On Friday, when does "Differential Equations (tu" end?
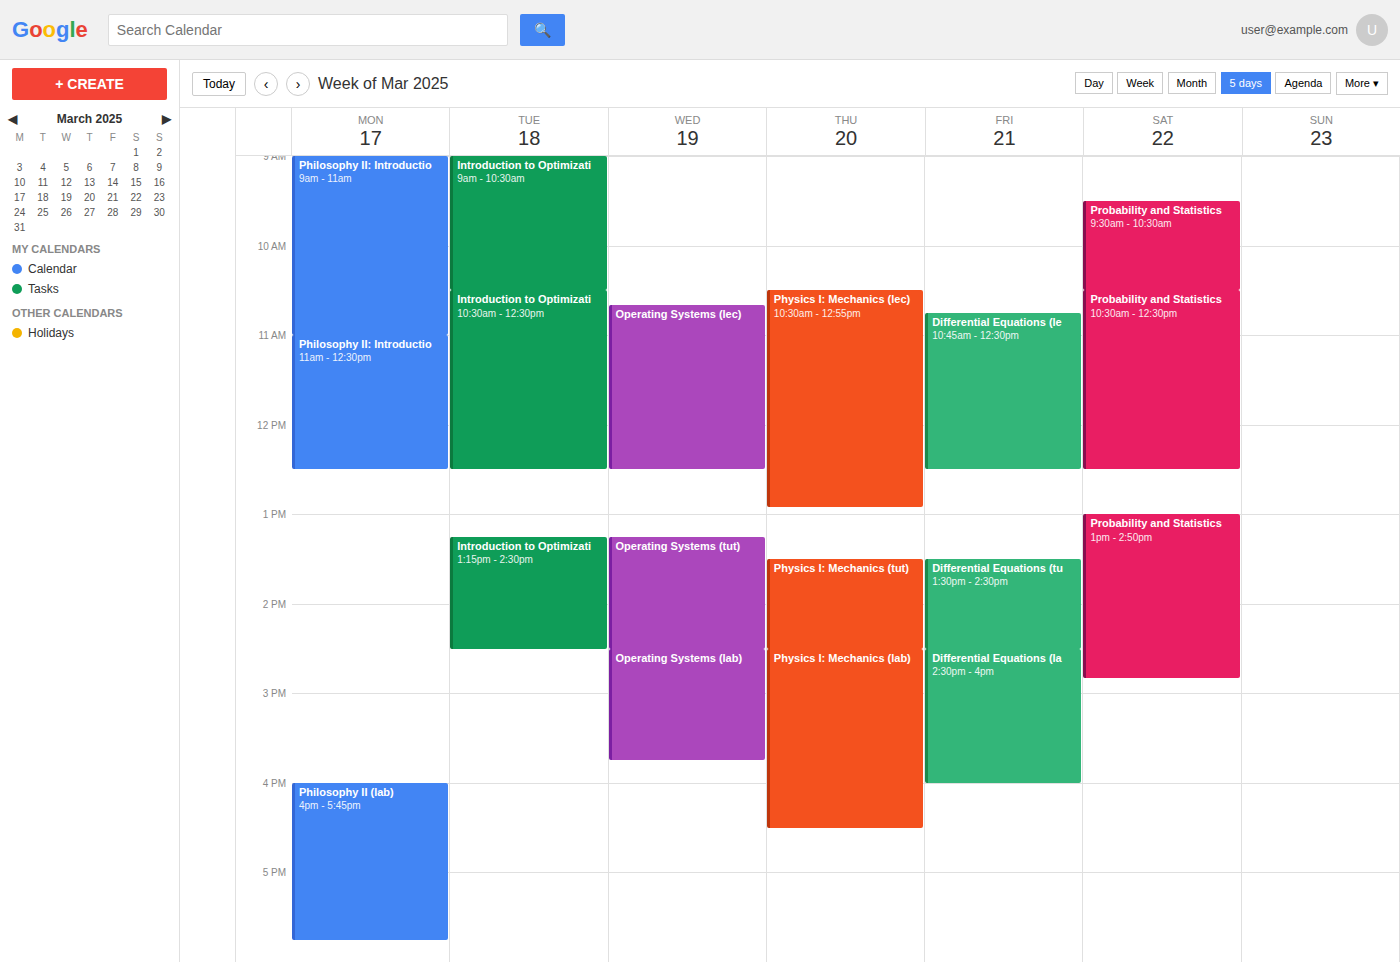
14:30